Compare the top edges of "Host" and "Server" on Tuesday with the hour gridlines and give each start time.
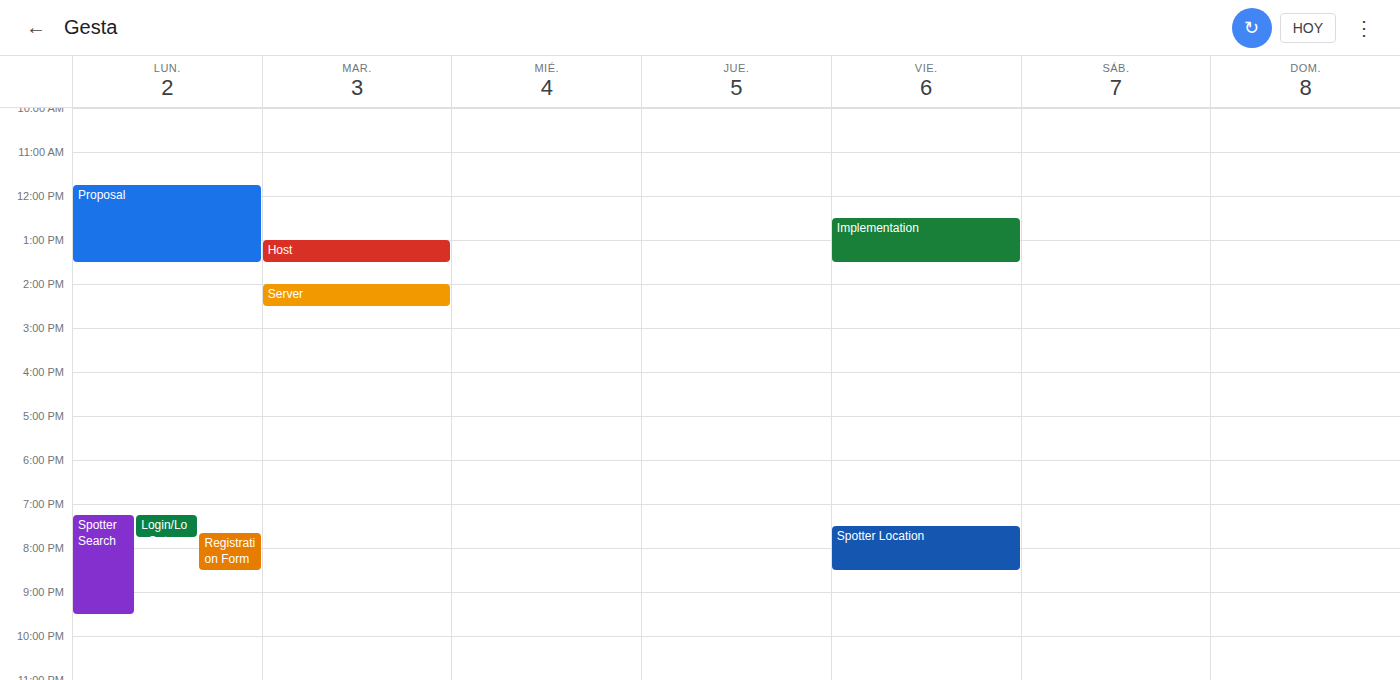
"Host": 1:00 PM, exactly on the 1 PM line. "Server": 2:00 PM, exactly on the 2 PM line.